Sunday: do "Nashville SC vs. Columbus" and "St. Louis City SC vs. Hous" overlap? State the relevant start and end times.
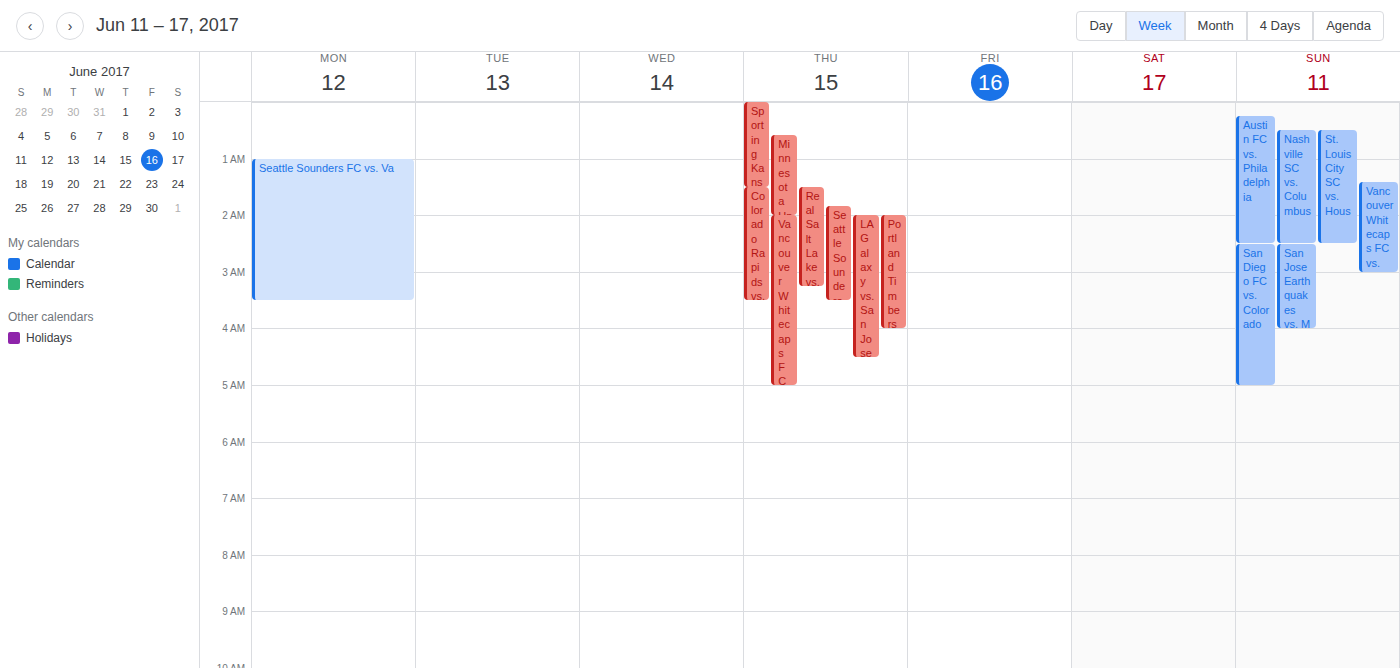
"Nashville SC vs. Columbus" runs 12:30 AM to 2:30 AM, inside "St. Louis City SC vs. Hous" -- they overlap.